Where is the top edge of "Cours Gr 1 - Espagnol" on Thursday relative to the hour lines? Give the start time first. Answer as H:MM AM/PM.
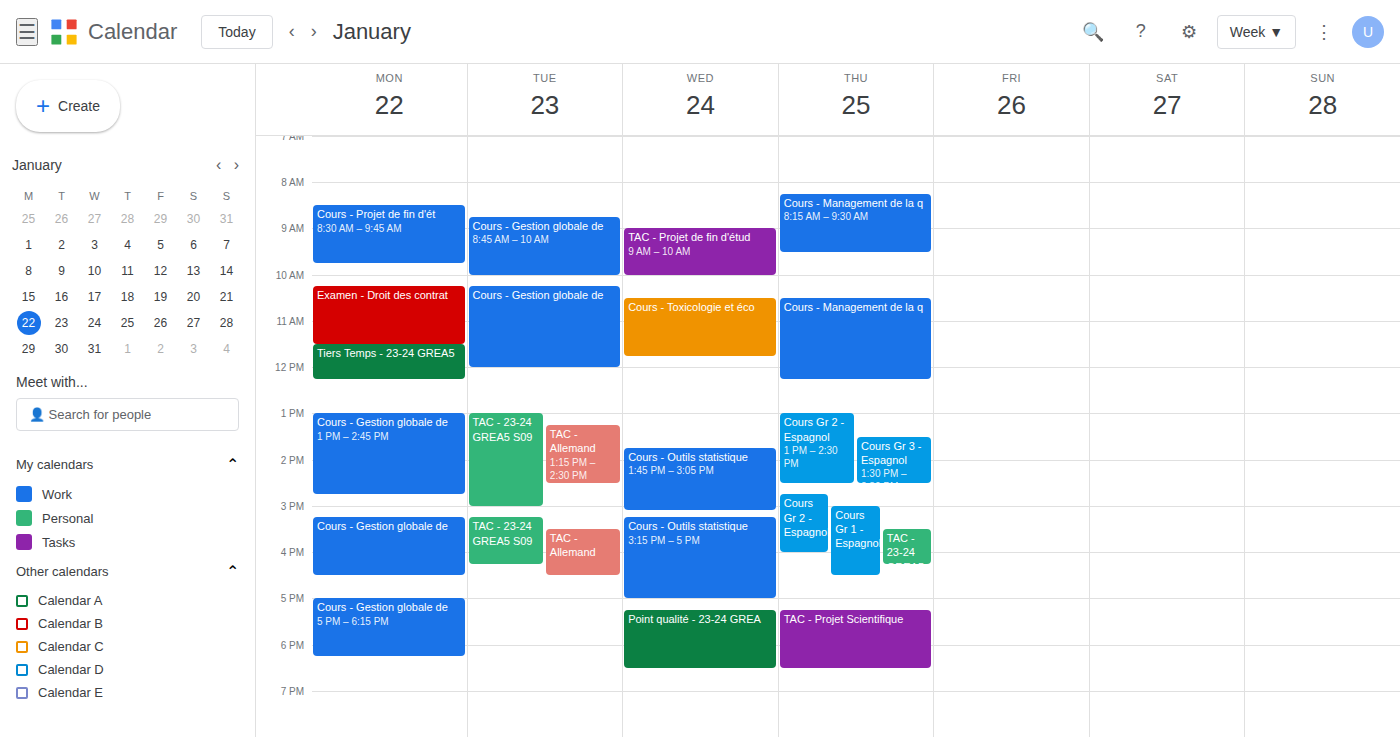
3:00 PM -- exactly on the 3 PM line.